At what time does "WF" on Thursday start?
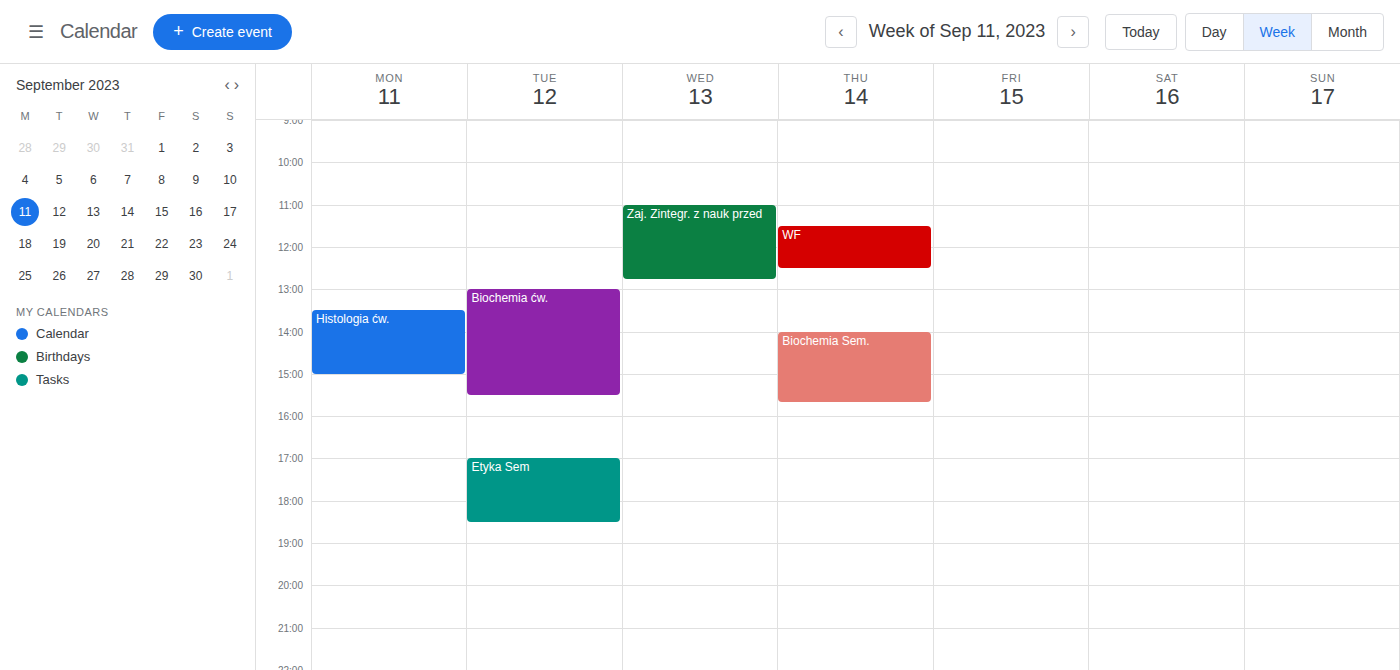
11:30 AM